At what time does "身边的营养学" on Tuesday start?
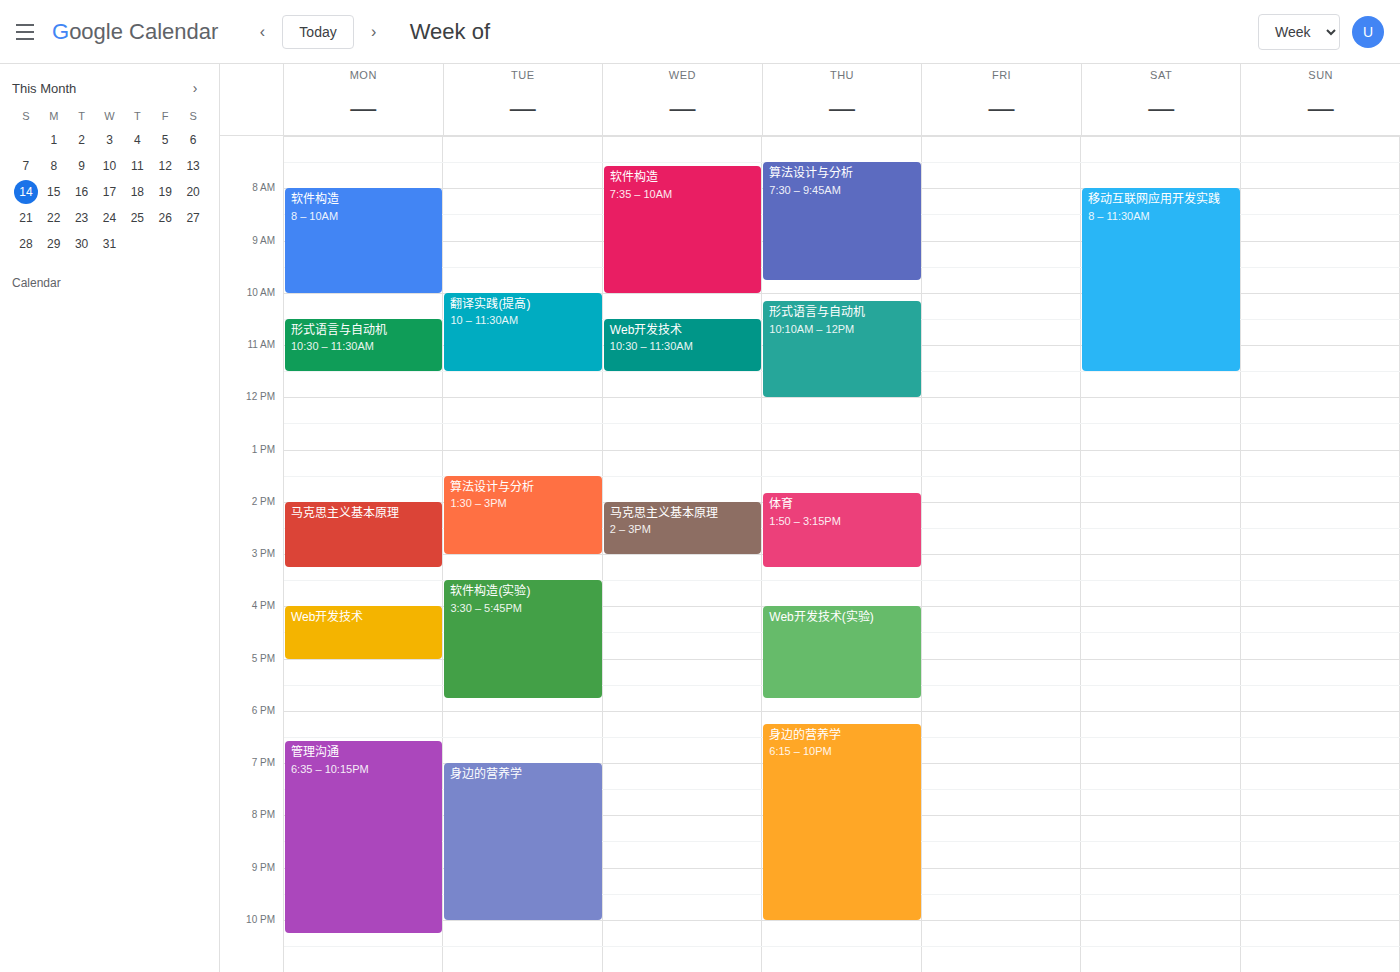
7:00 PM